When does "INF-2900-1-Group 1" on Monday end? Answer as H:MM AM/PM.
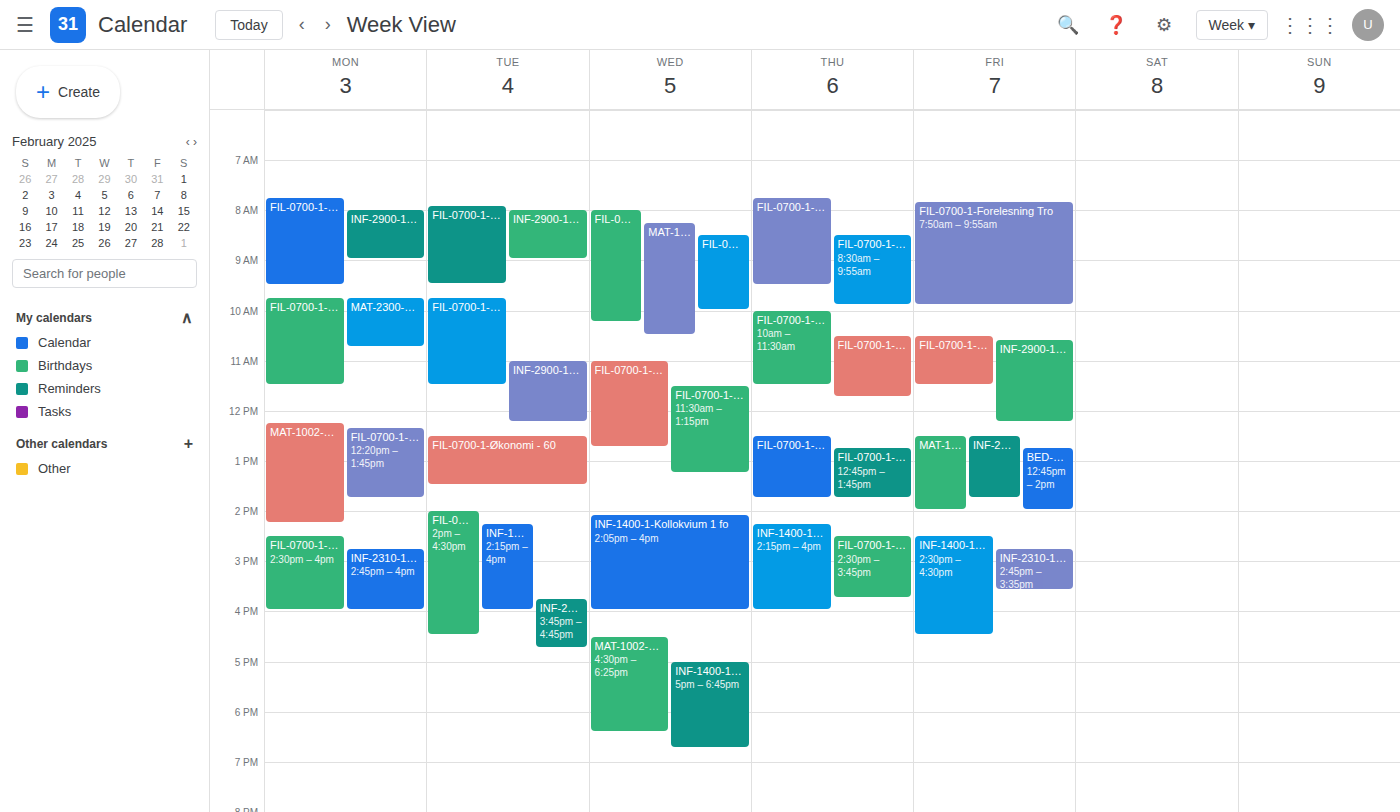
9:00 AM